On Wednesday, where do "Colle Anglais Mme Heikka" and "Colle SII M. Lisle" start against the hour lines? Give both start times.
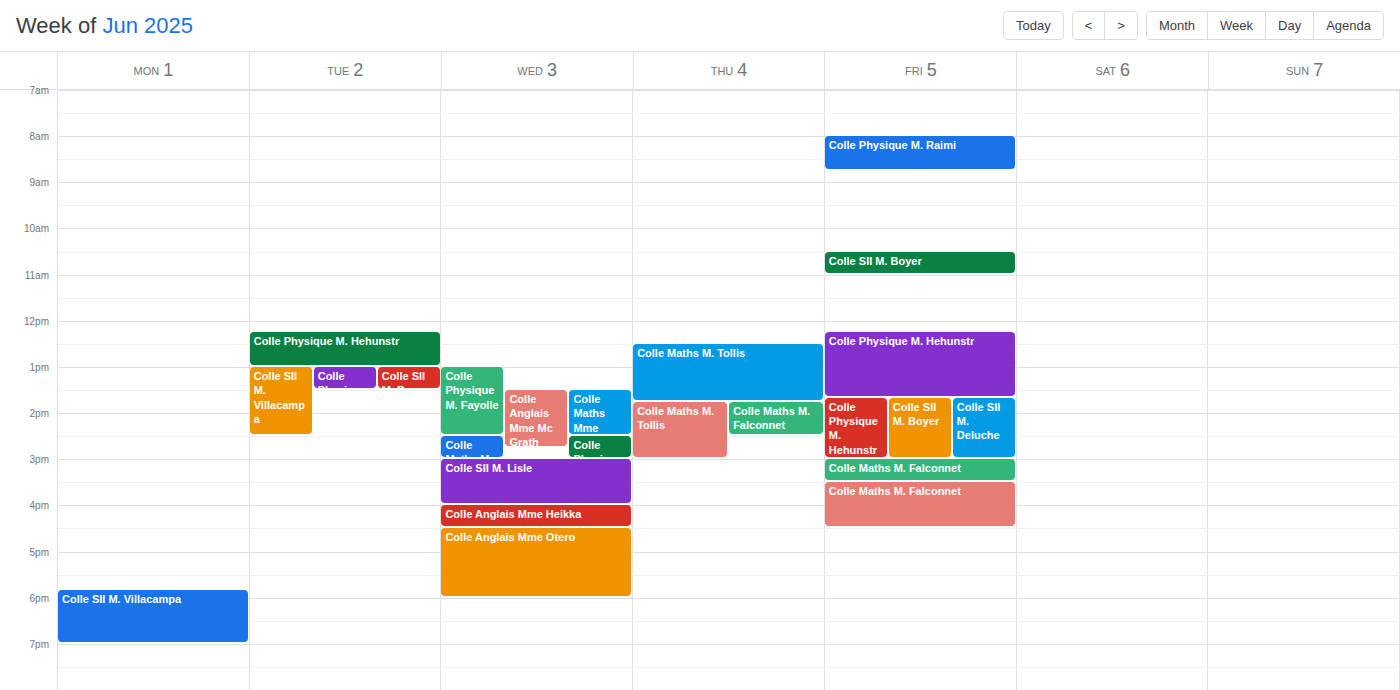
"Colle Anglais Mme Heikka": 4:00 PM, exactly on the 4 PM line. "Colle SII M. Lisle": 3:00 PM, exactly on the 3 PM line.